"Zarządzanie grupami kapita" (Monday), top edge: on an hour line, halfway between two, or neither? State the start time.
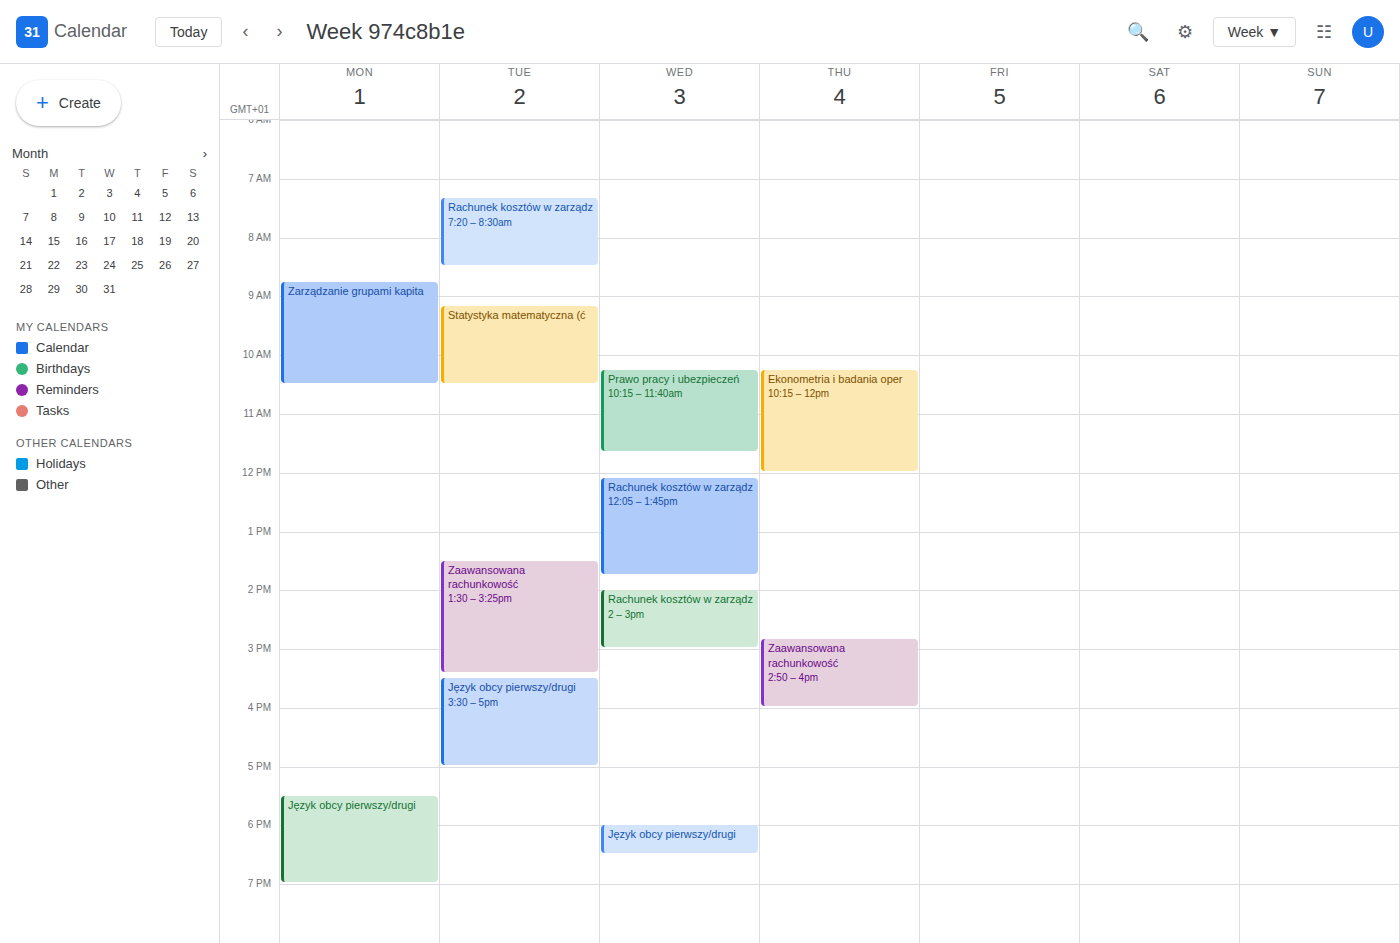
8:45 AM -- neither: three quarters of the way from the 8 AM line to the 9 AM line.